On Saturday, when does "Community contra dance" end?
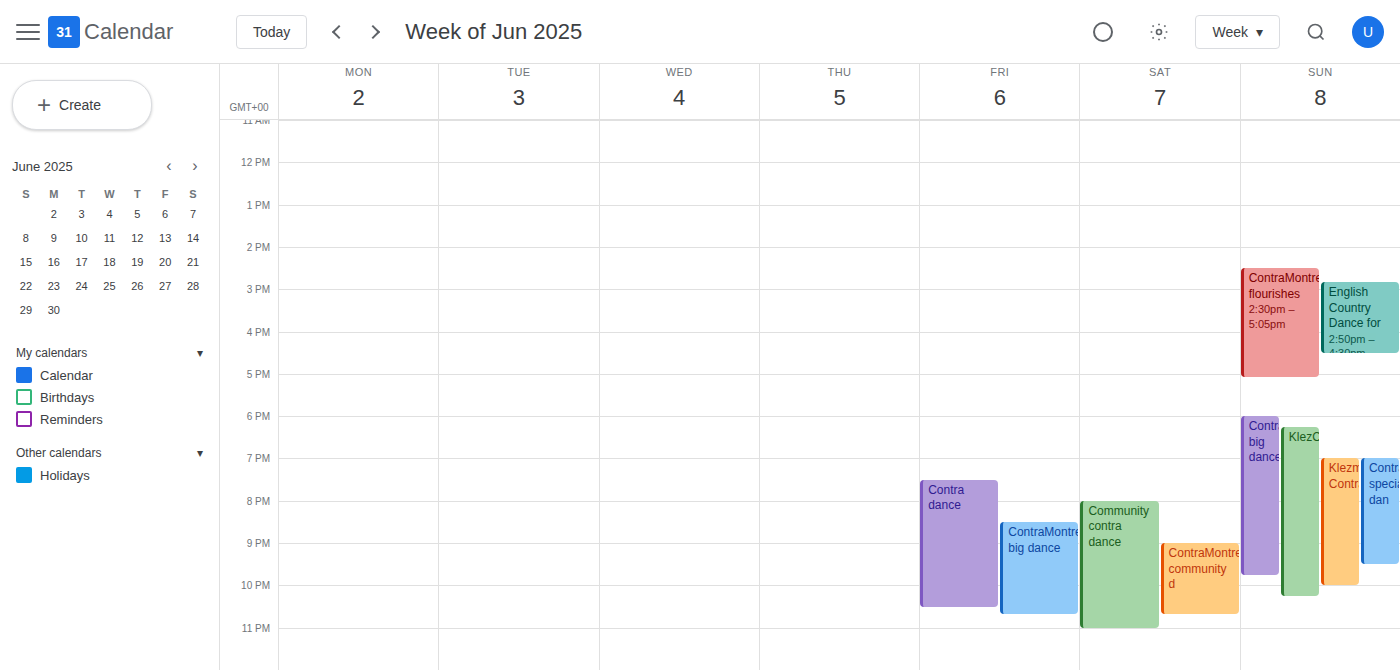
23:00